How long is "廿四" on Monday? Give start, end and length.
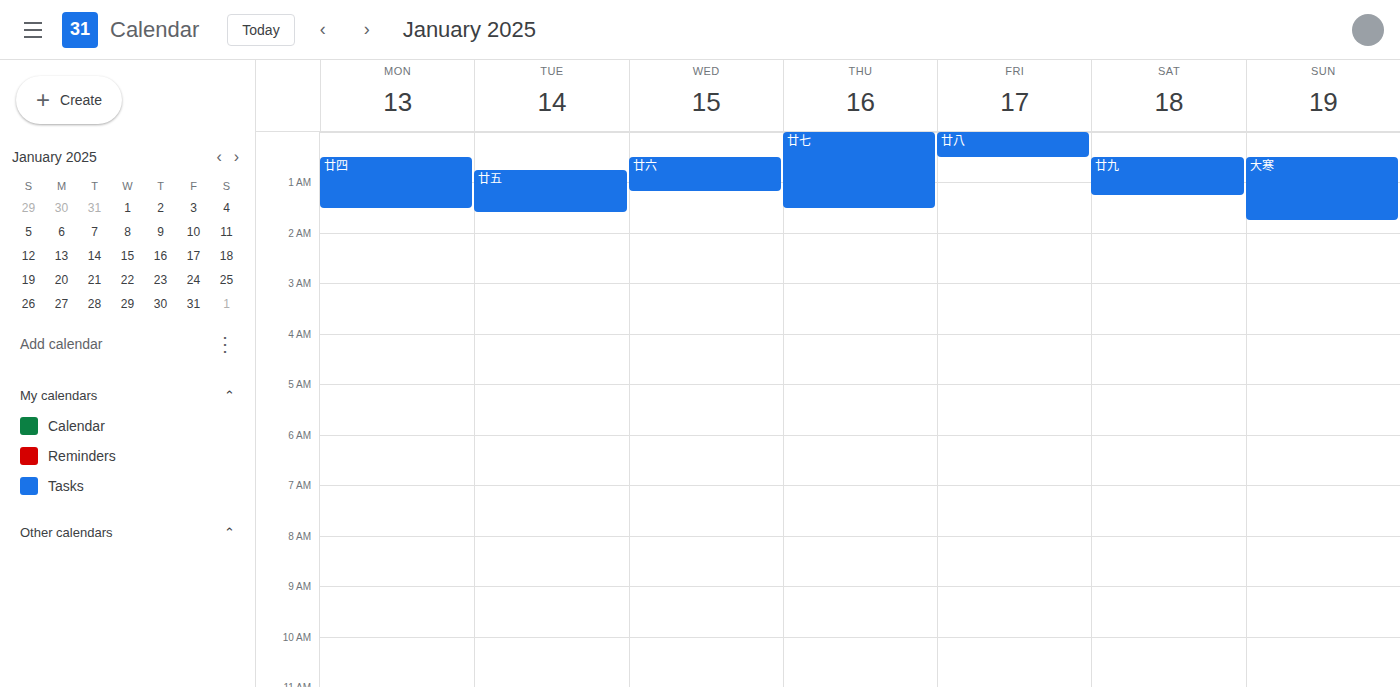
12:30 AM to 1:30 AM, 1 hour